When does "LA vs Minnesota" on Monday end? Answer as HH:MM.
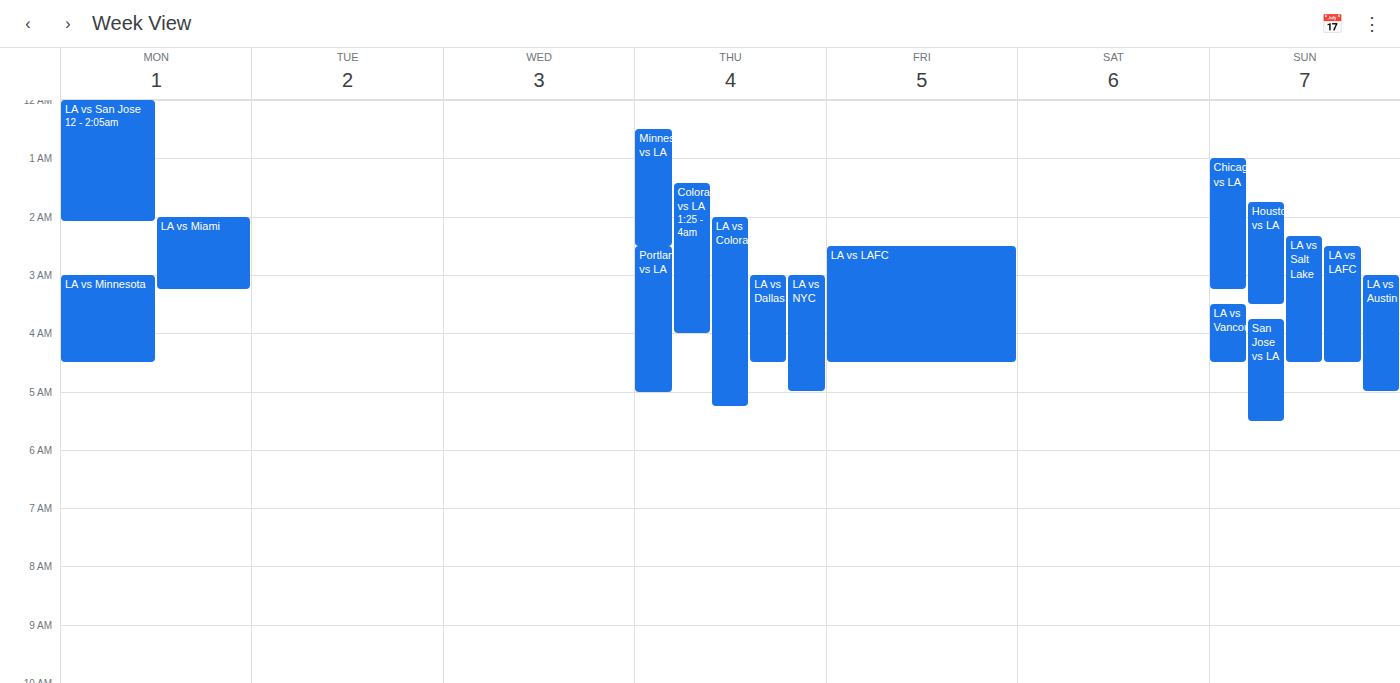
04:30